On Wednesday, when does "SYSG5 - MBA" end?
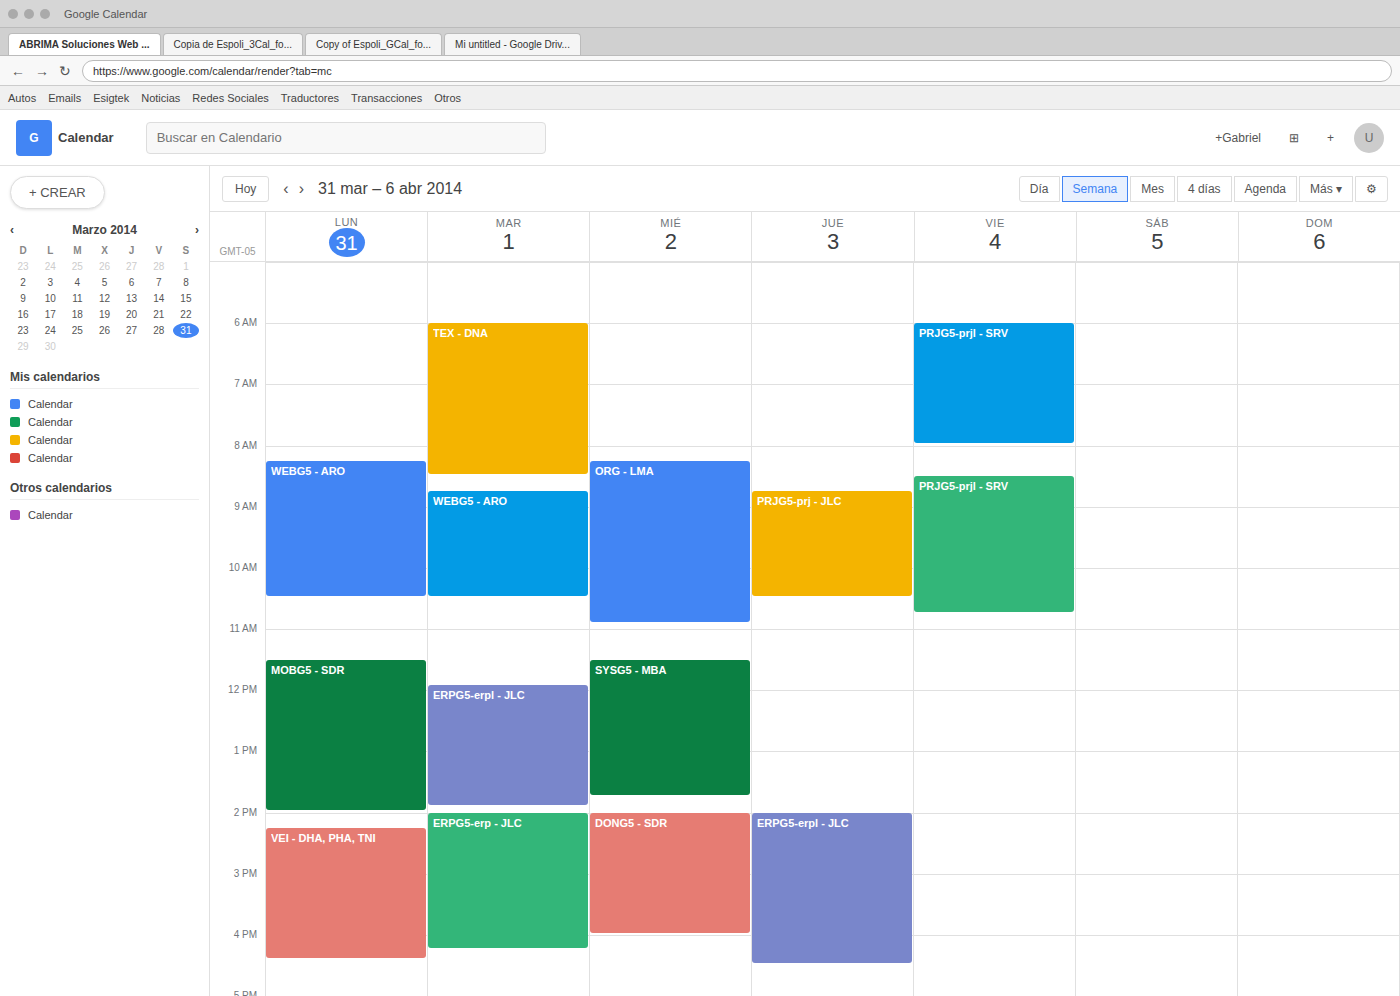
13:45